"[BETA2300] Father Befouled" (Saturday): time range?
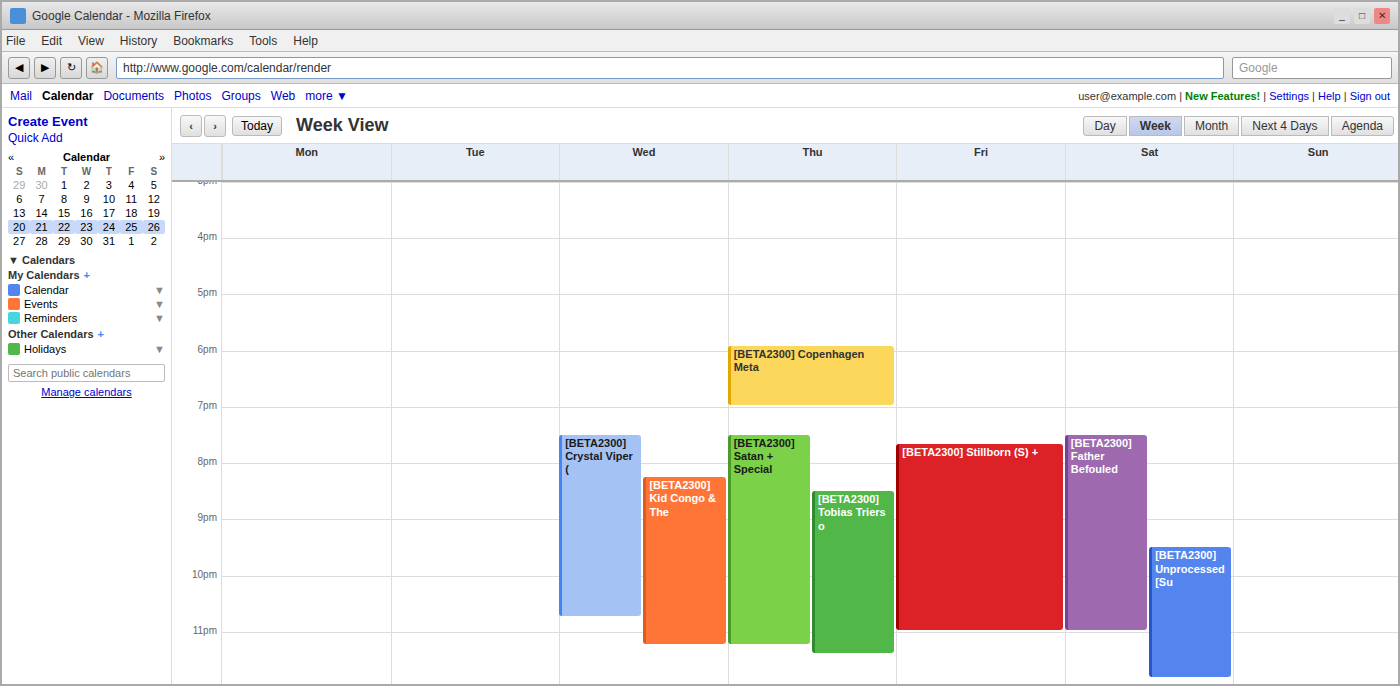
7:30 PM to 11:00 PM